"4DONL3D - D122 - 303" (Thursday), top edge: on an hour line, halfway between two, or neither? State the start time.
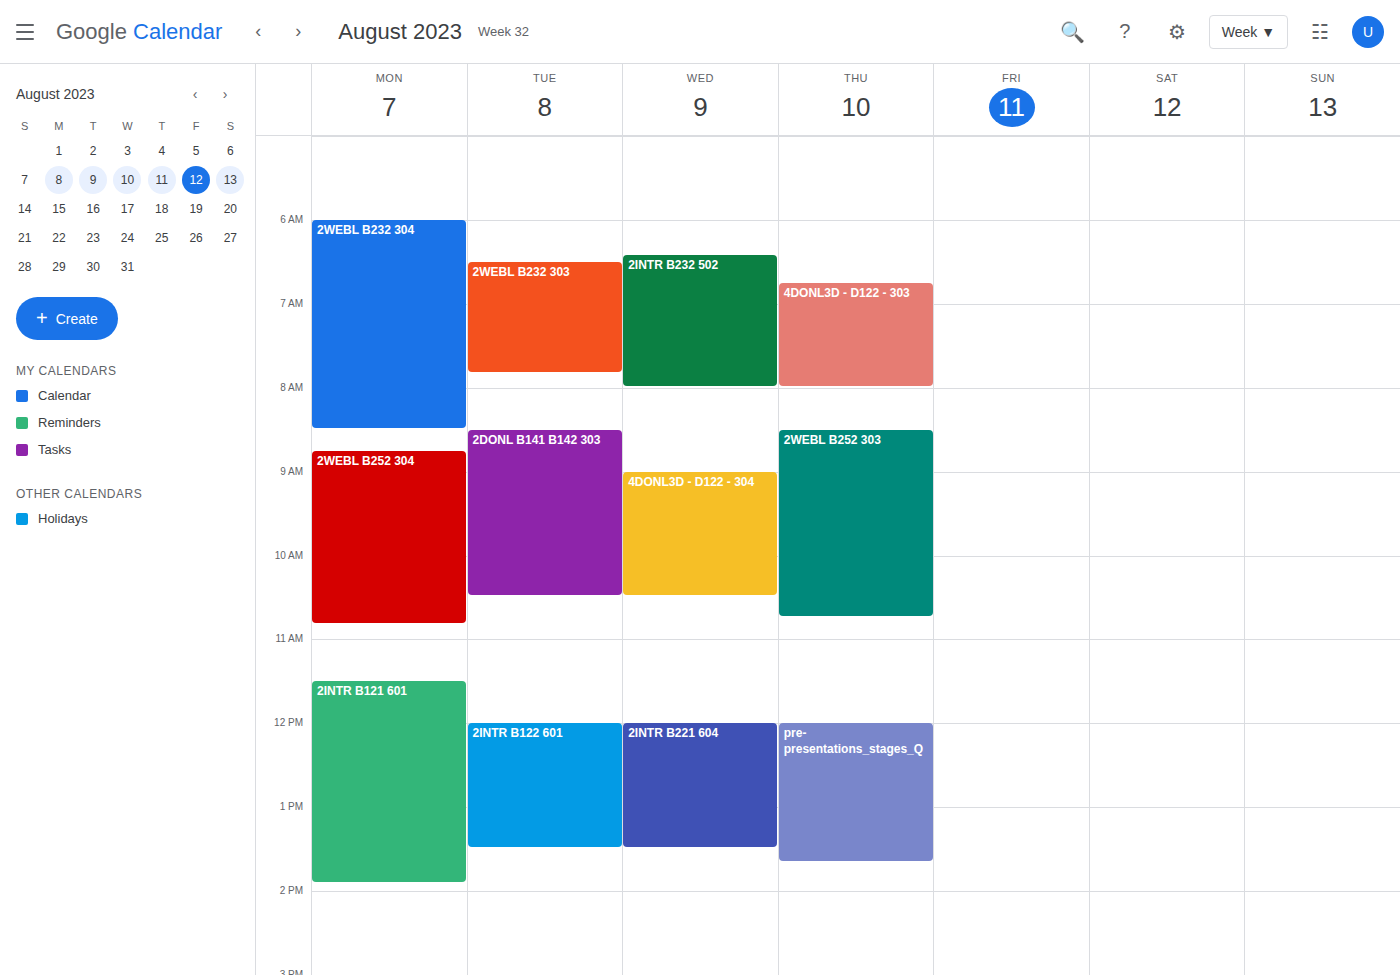
6:45 AM -- neither: three quarters of the way from the 6 AM line to the 7 AM line.